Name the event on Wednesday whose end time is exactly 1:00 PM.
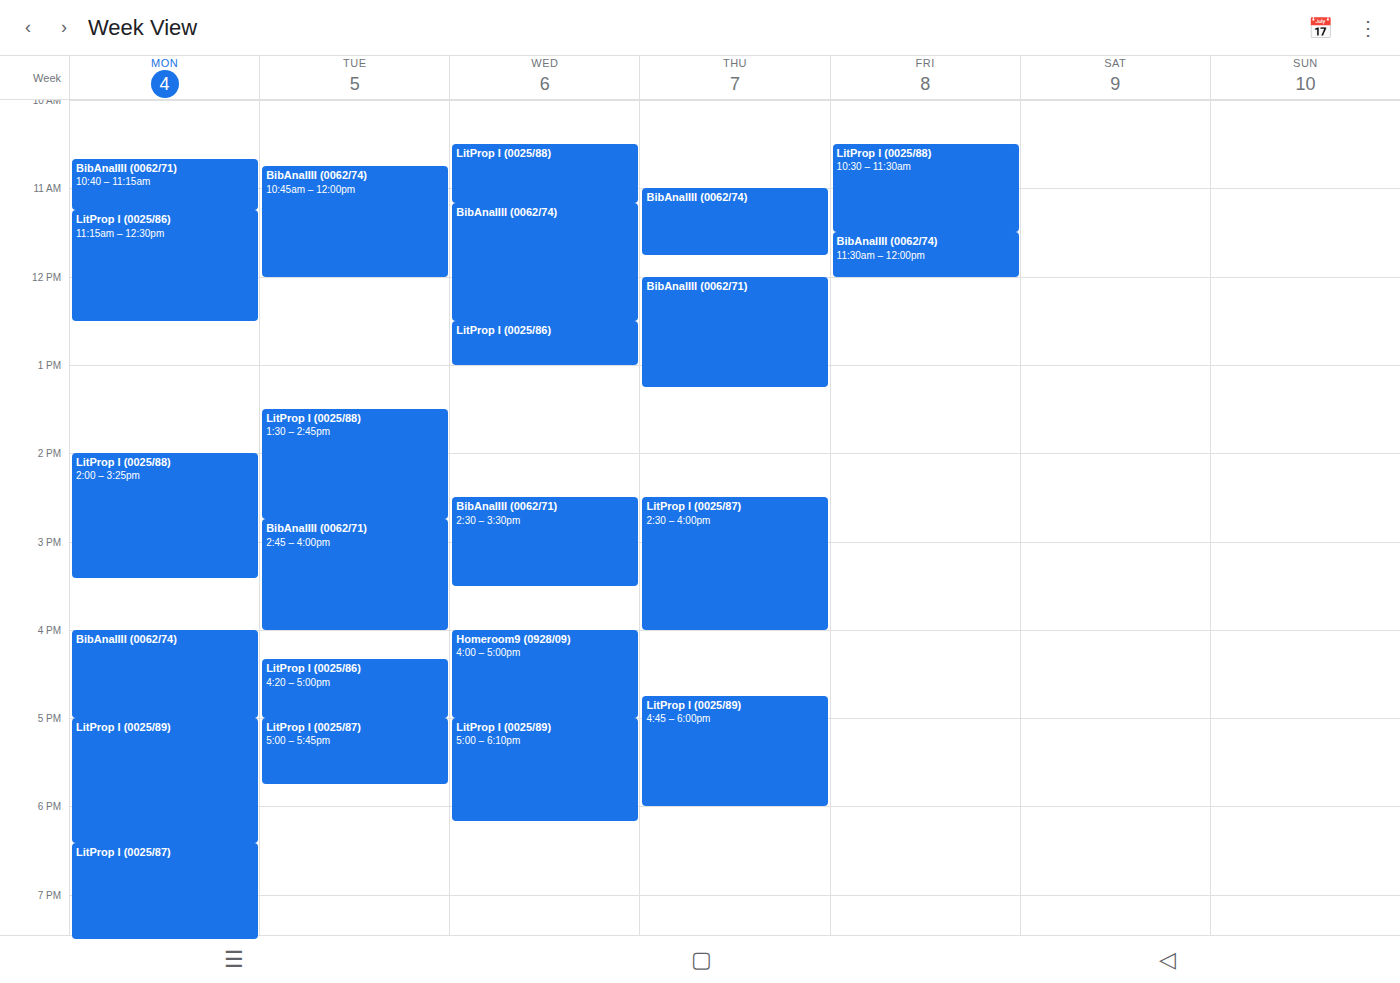
"LitProp I (0025/86)"